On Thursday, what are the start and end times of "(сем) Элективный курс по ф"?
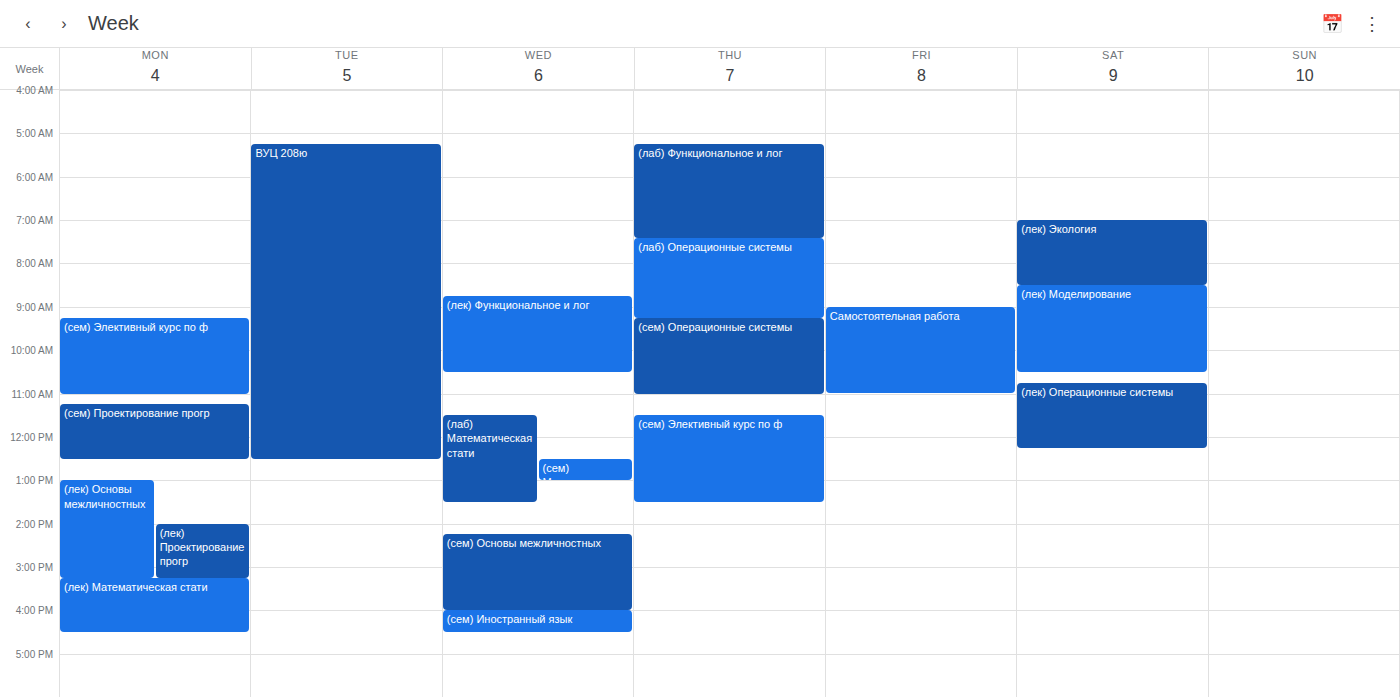
11:30 AM to 1:30 PM